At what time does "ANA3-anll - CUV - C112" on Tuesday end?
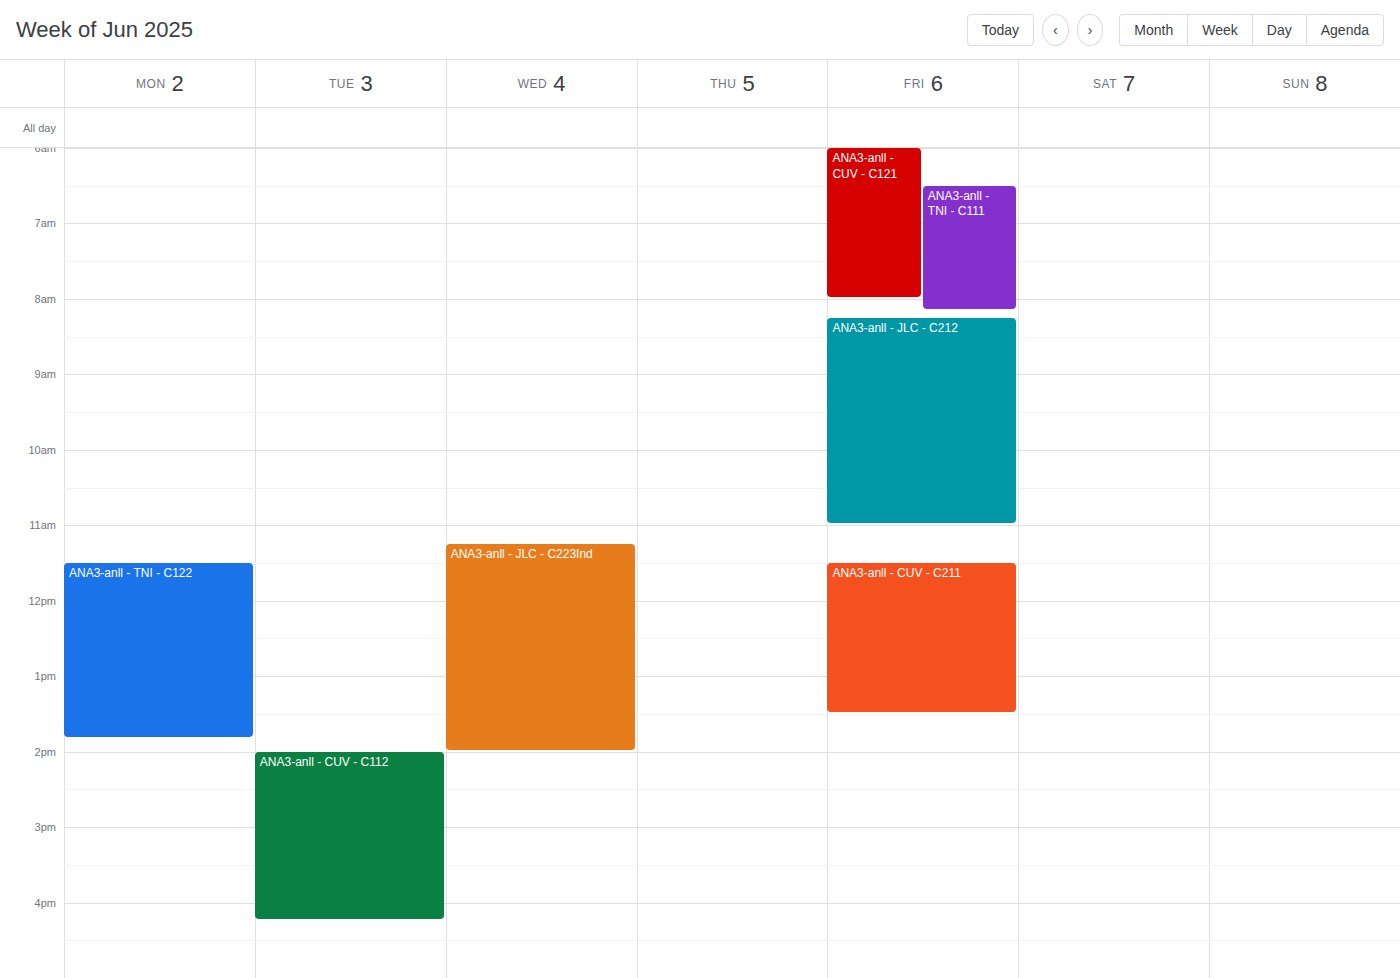
16:15